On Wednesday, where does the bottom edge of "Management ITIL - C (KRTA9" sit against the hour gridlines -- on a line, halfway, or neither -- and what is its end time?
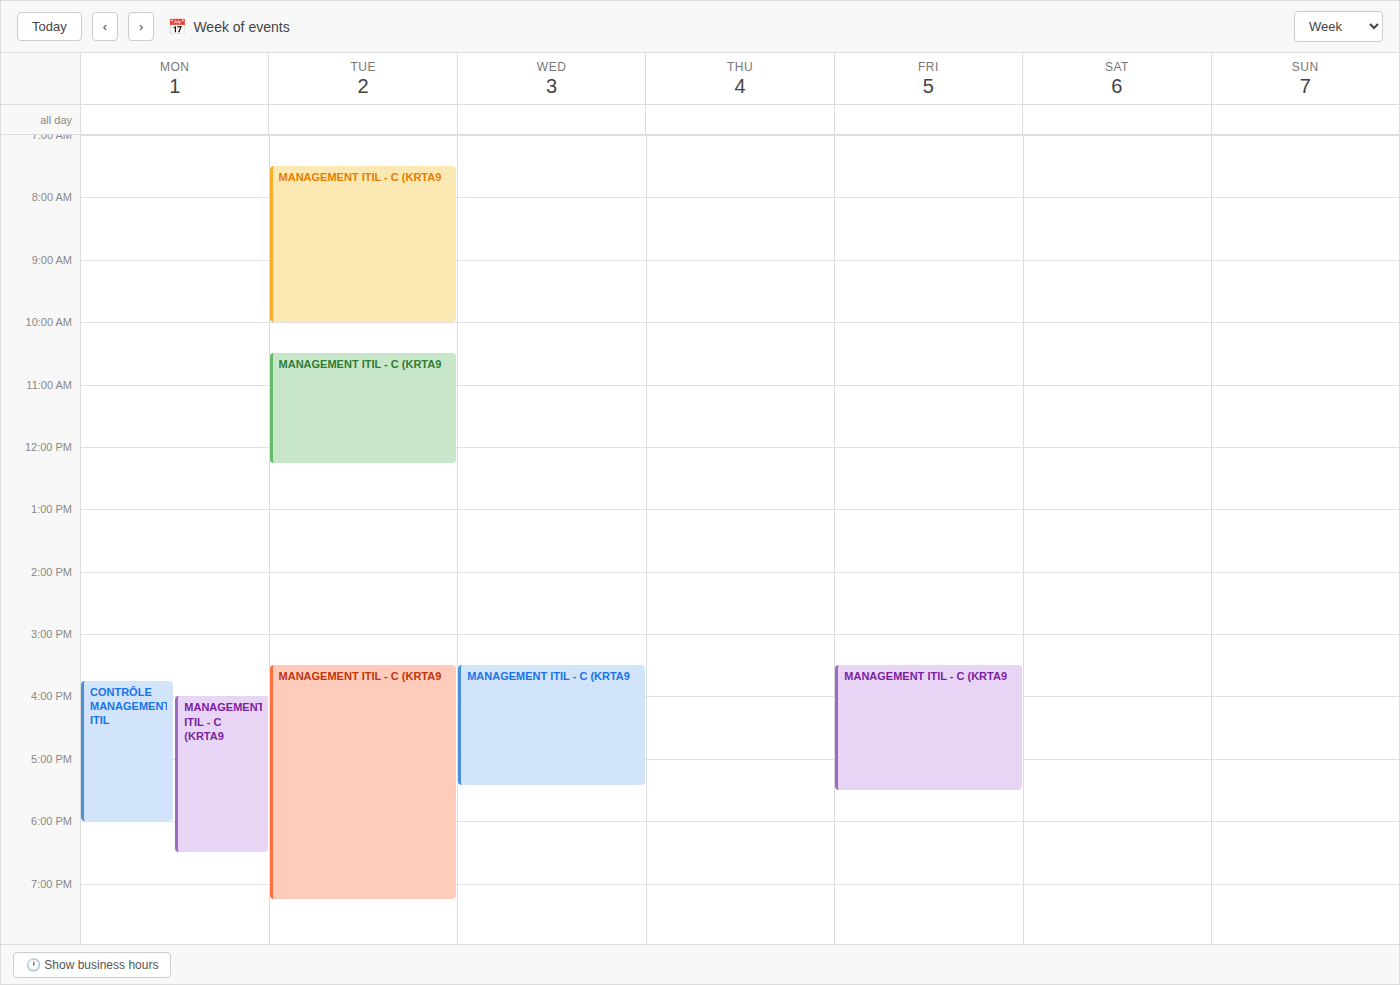
5:25 PM -- neither: 25 minutes below the 5 PM line and 35 minutes above the 6 PM line.